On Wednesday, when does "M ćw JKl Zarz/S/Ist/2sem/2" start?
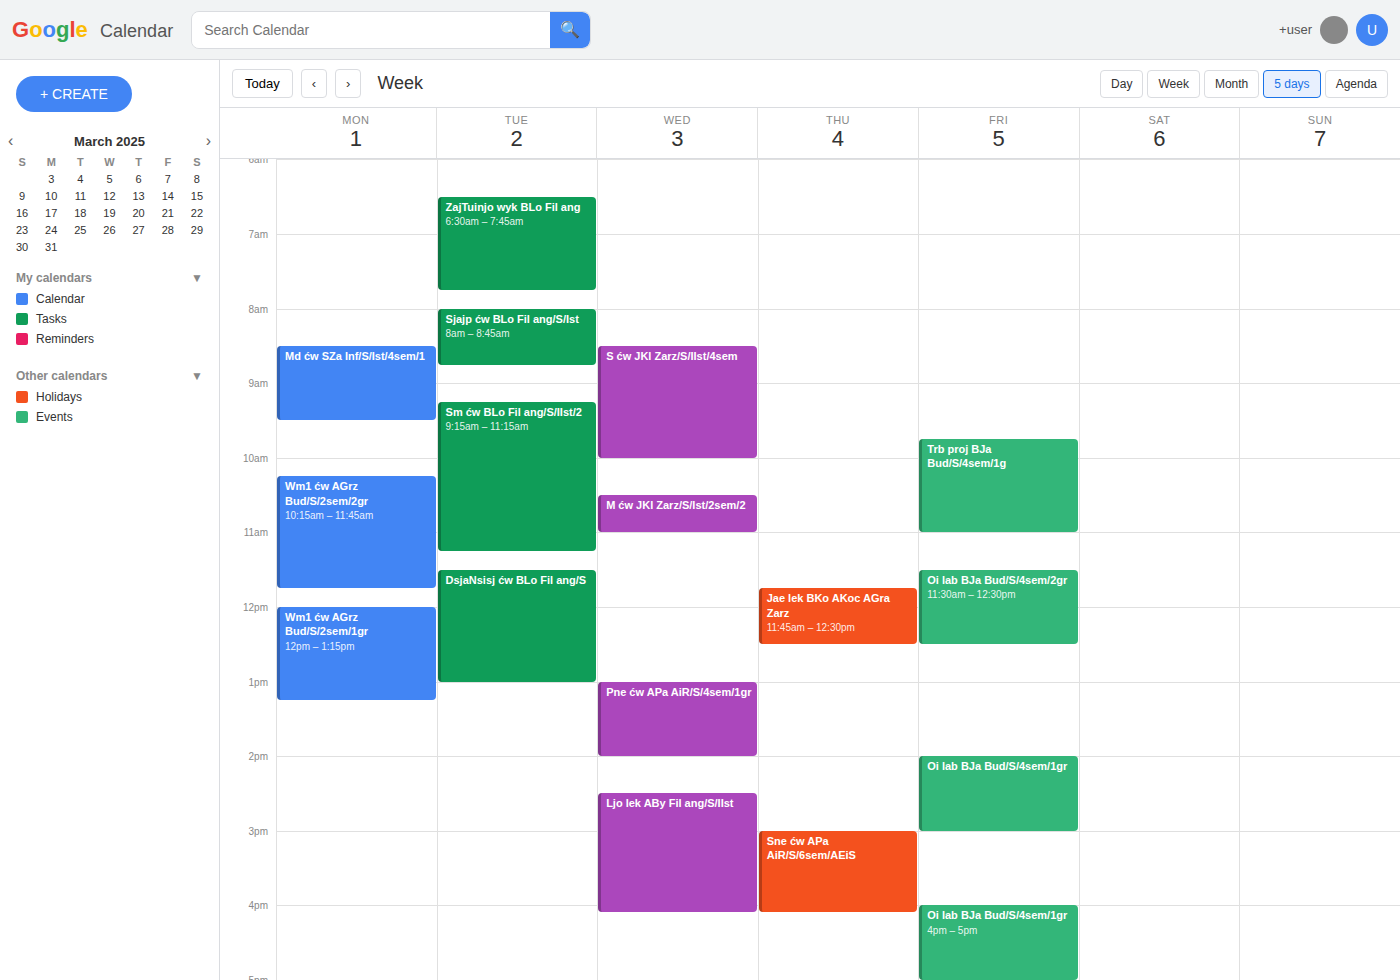
10:30 AM